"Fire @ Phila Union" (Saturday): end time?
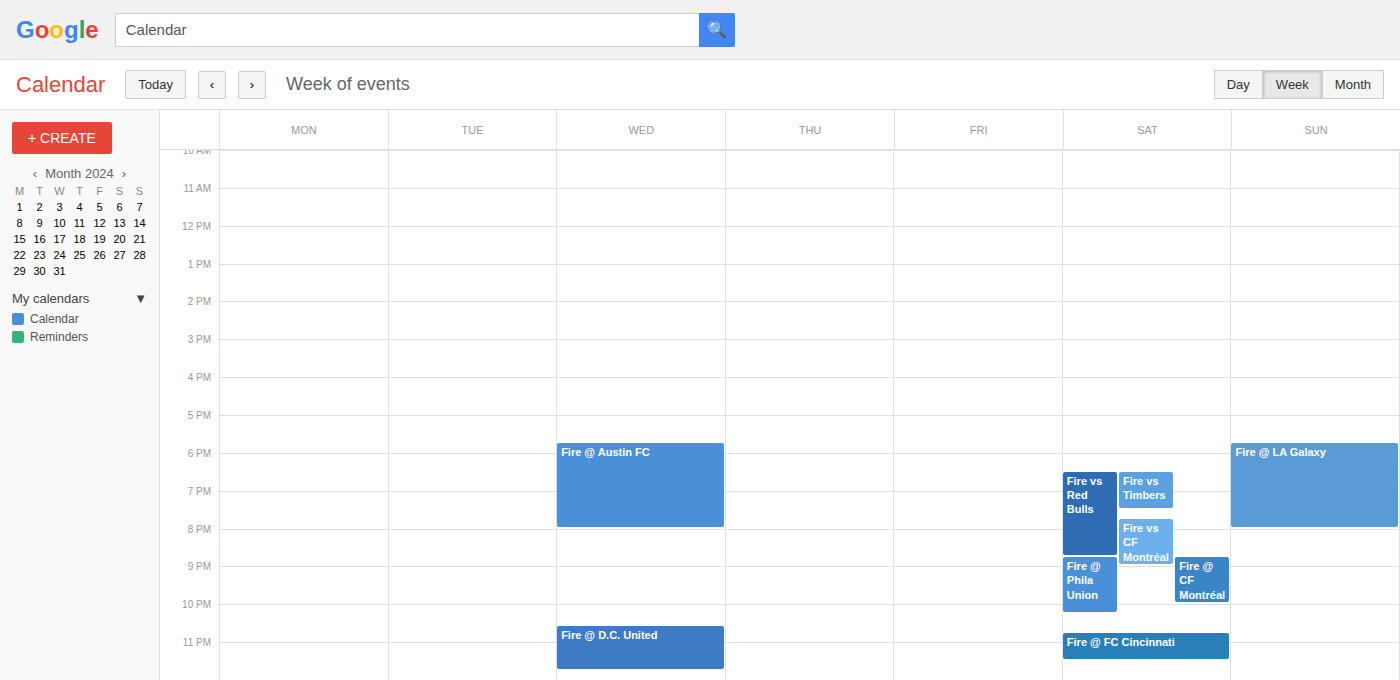
22:15